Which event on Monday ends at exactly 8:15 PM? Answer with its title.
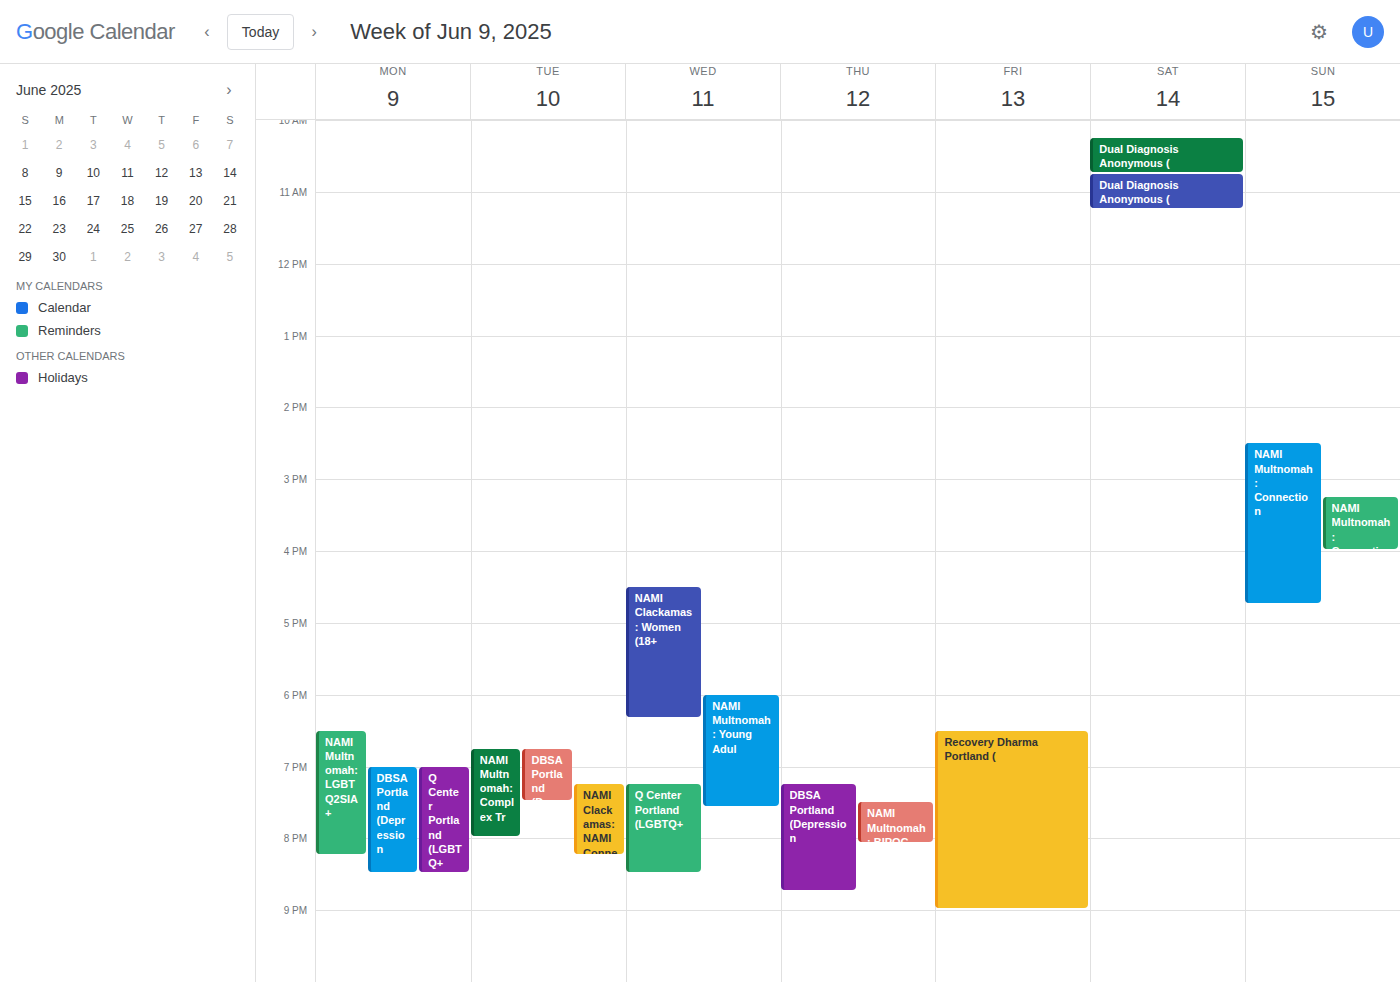
"NAMI Multnomah: LGBTQ2SIA+"